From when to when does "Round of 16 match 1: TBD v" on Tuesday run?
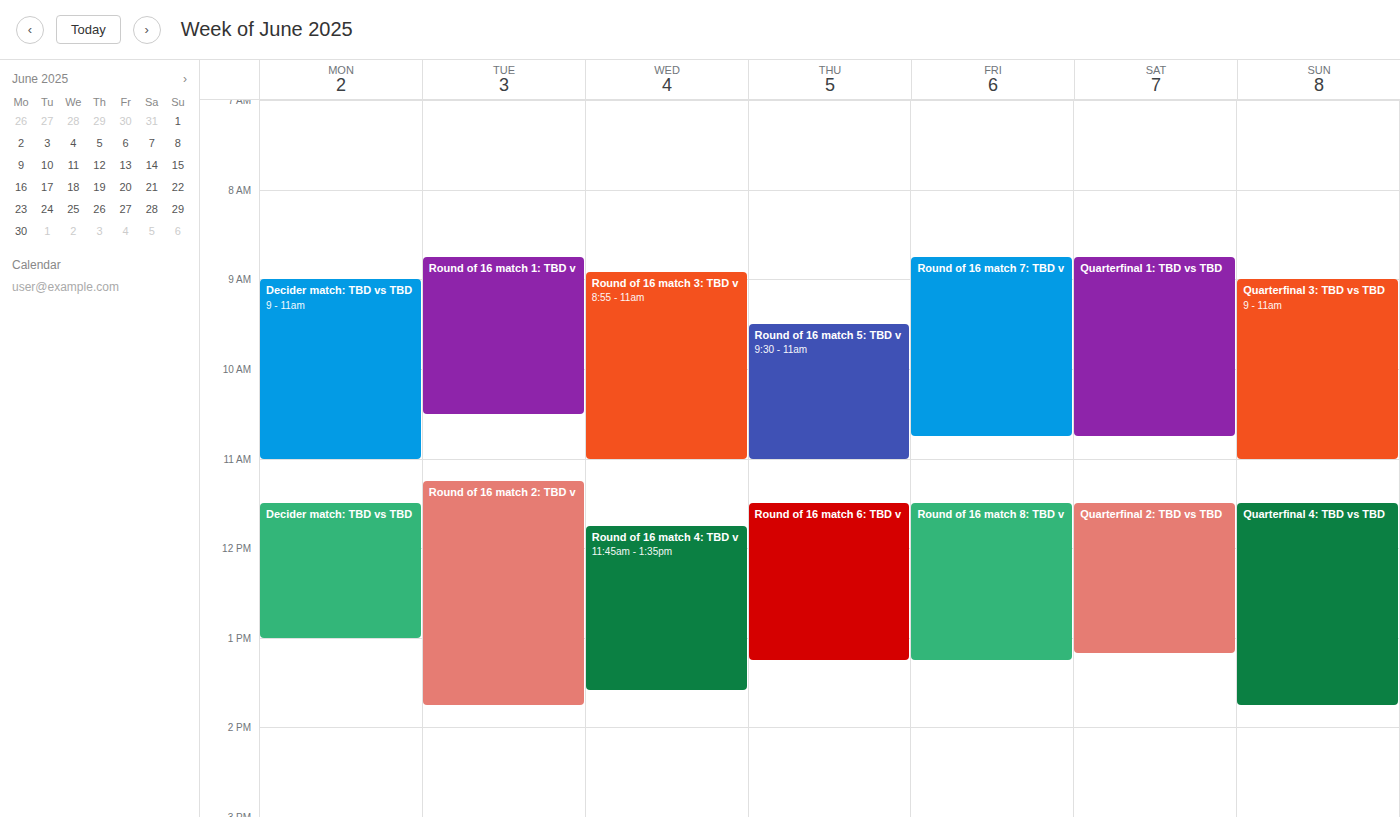
8:45 AM to 10:30 AM